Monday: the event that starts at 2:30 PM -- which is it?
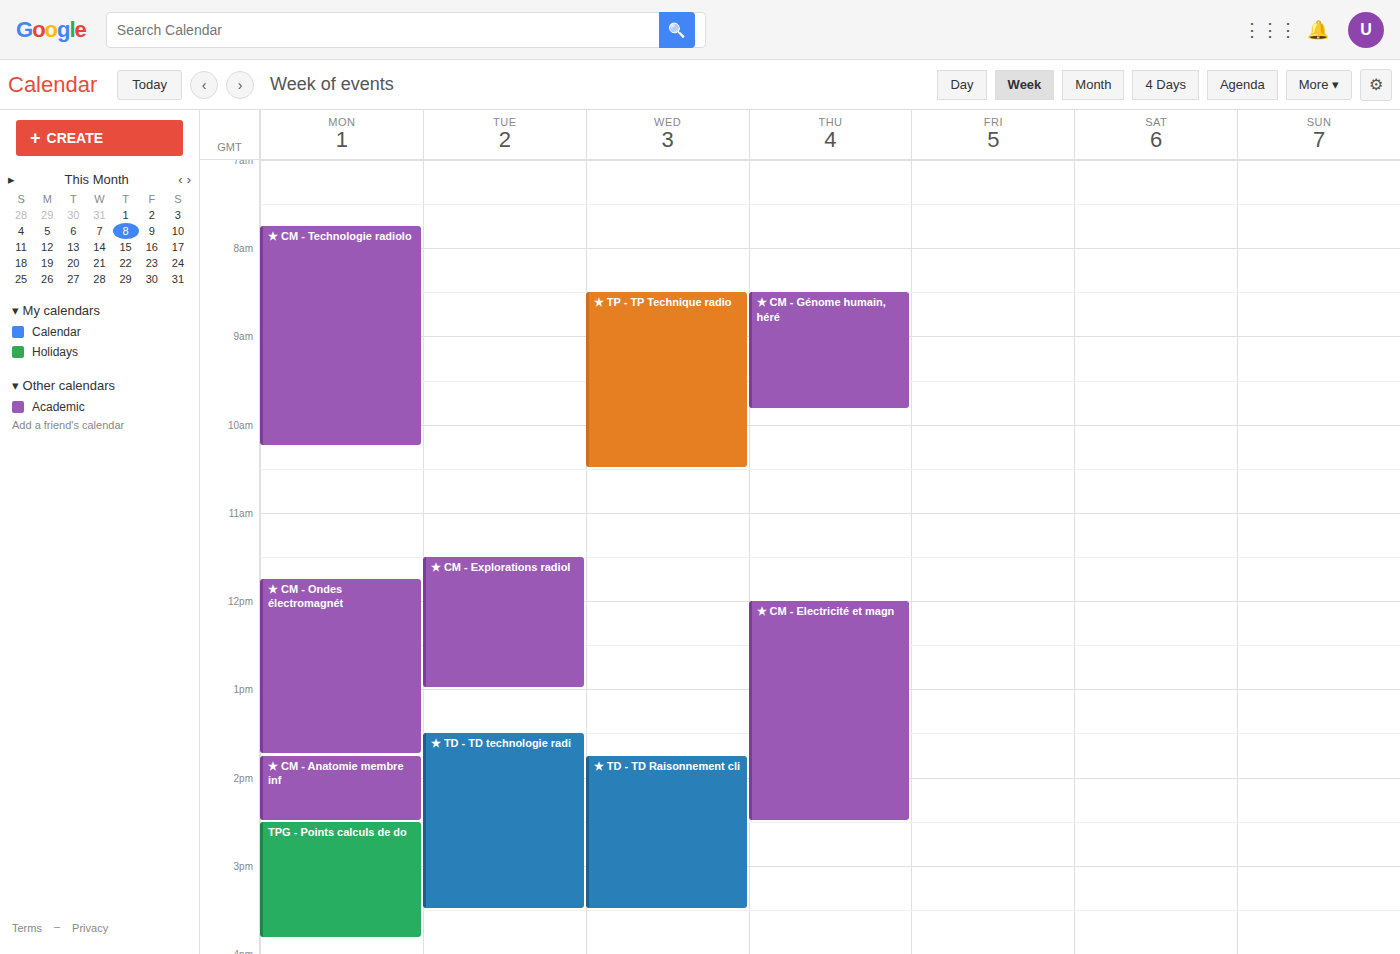
"TPG - Points calculs de do"